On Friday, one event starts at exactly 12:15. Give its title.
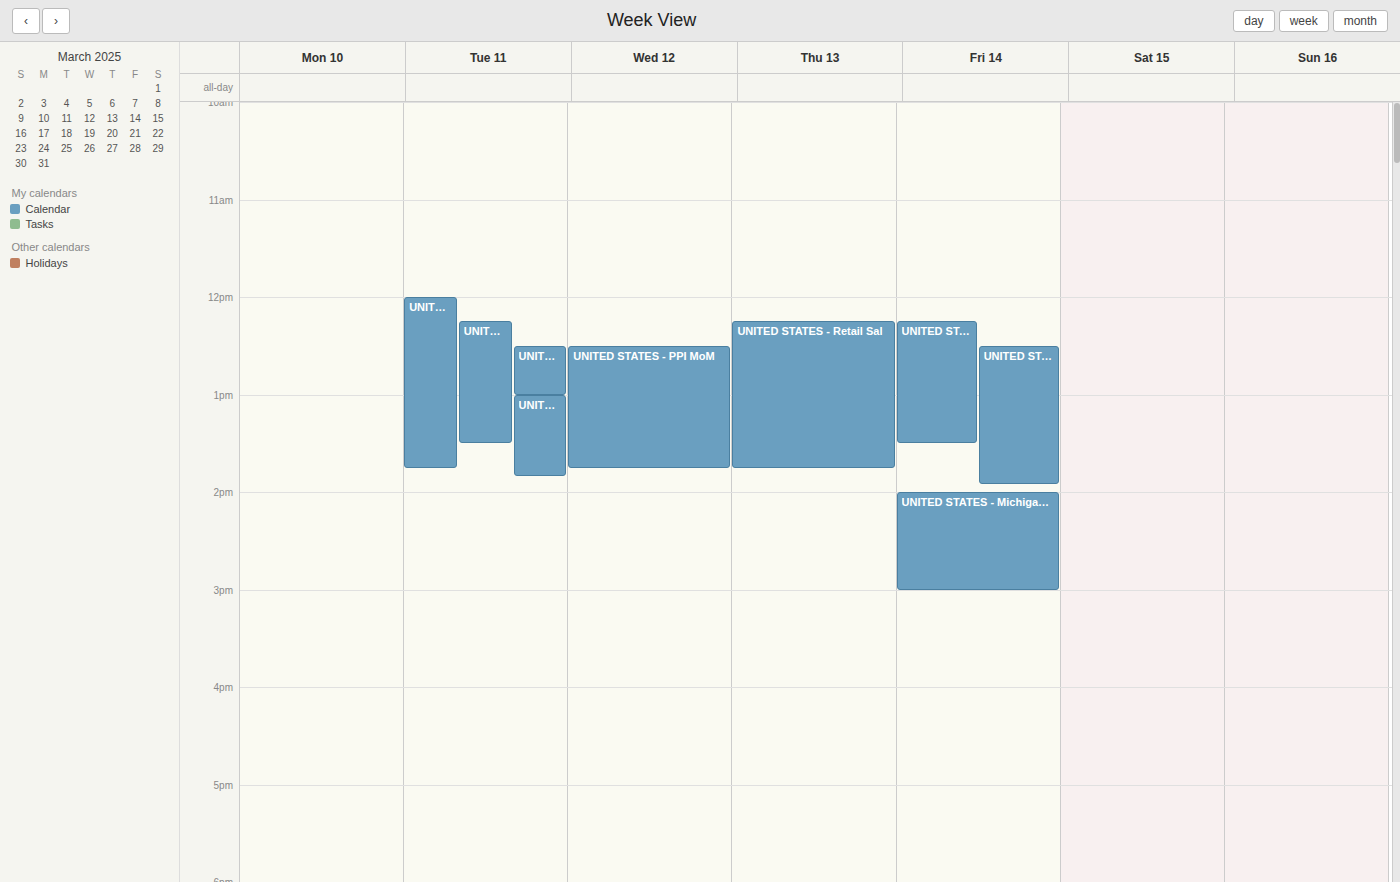
"UNITED STATES - Housing St"